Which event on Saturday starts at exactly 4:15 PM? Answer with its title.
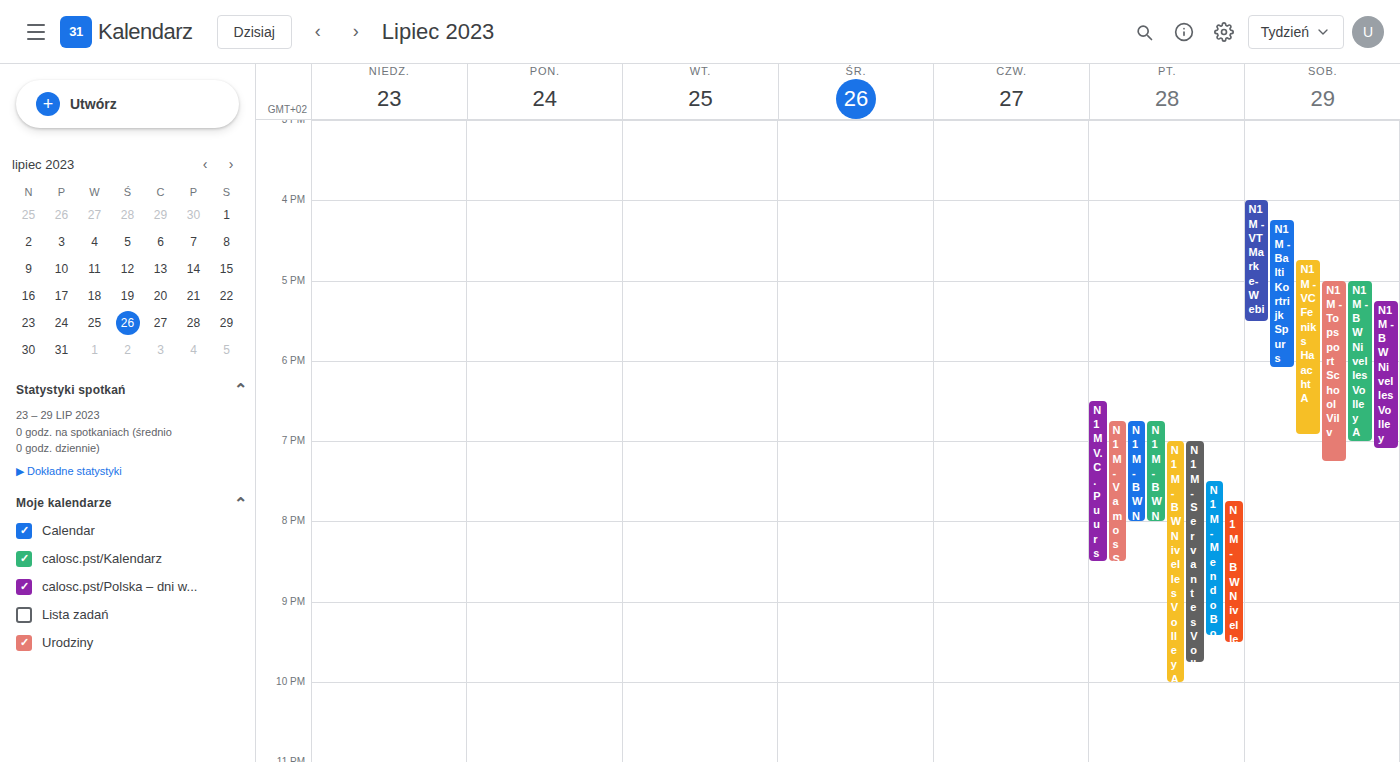
"N1M - Balti Kortrijk Spurs"